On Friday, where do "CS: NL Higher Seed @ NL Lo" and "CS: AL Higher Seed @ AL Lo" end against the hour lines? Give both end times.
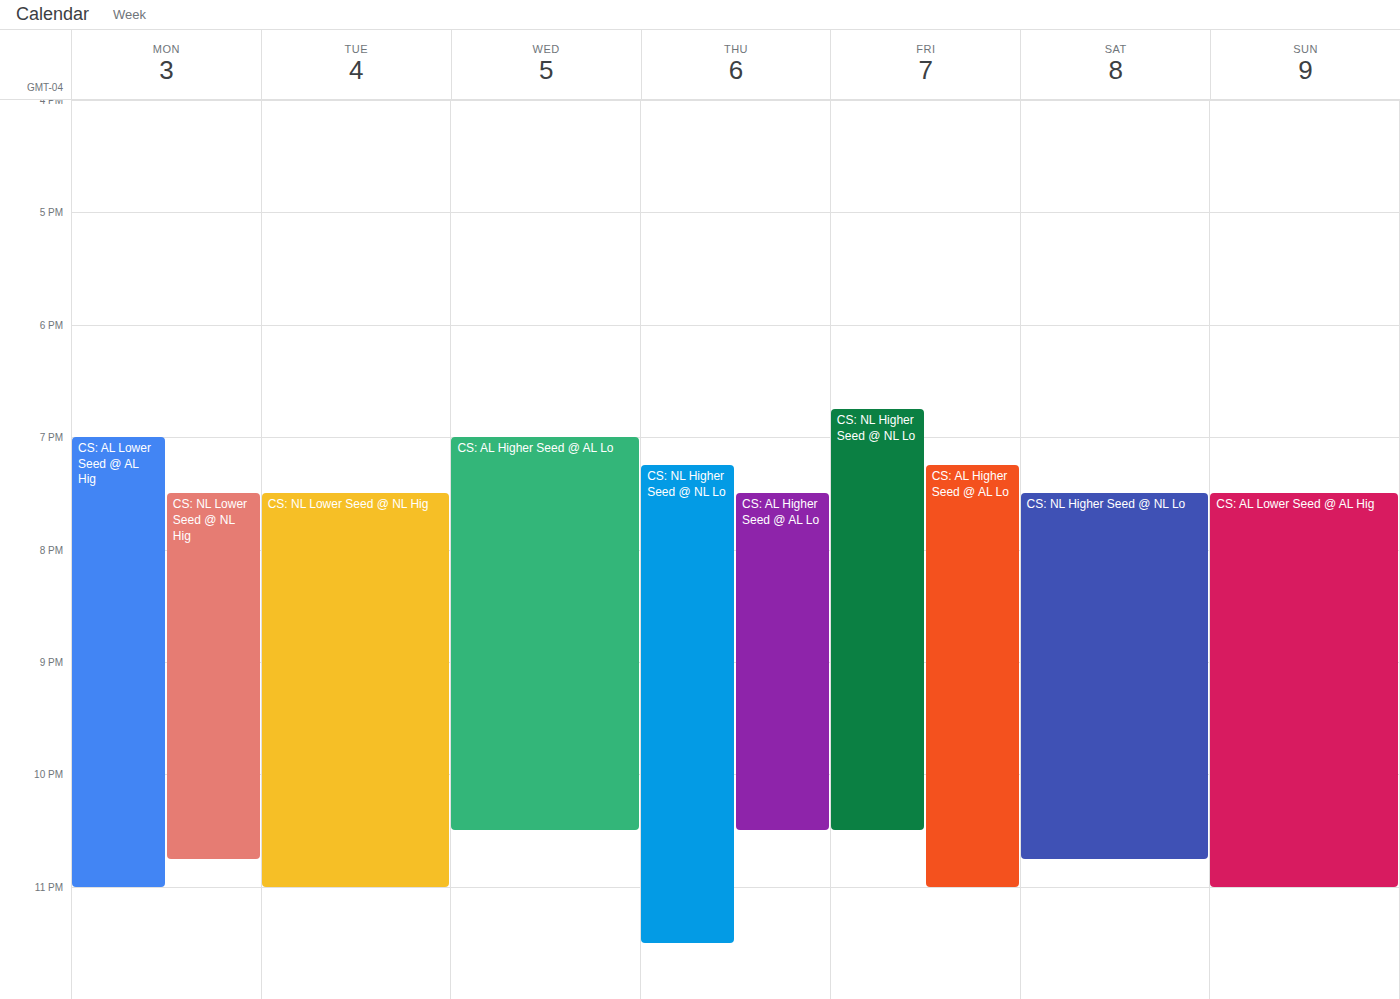
"CS: NL Higher Seed @ NL Lo": 10:30 PM, halfway between the 10 PM and 11 PM lines. "CS: AL Higher Seed @ AL Lo": 11:00 PM, exactly on the 11 PM line.